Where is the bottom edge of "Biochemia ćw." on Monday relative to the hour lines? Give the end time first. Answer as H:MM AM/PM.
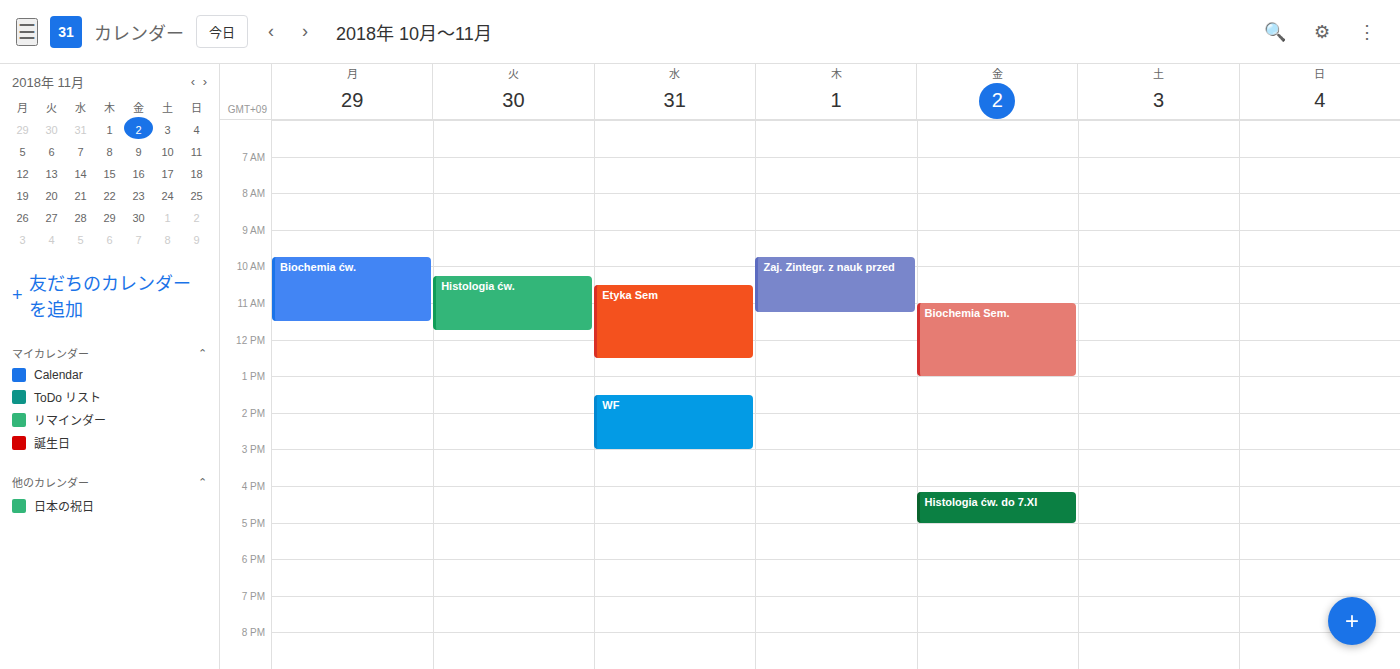
11:30 AM -- halfway between the 11 AM and 12 PM lines.